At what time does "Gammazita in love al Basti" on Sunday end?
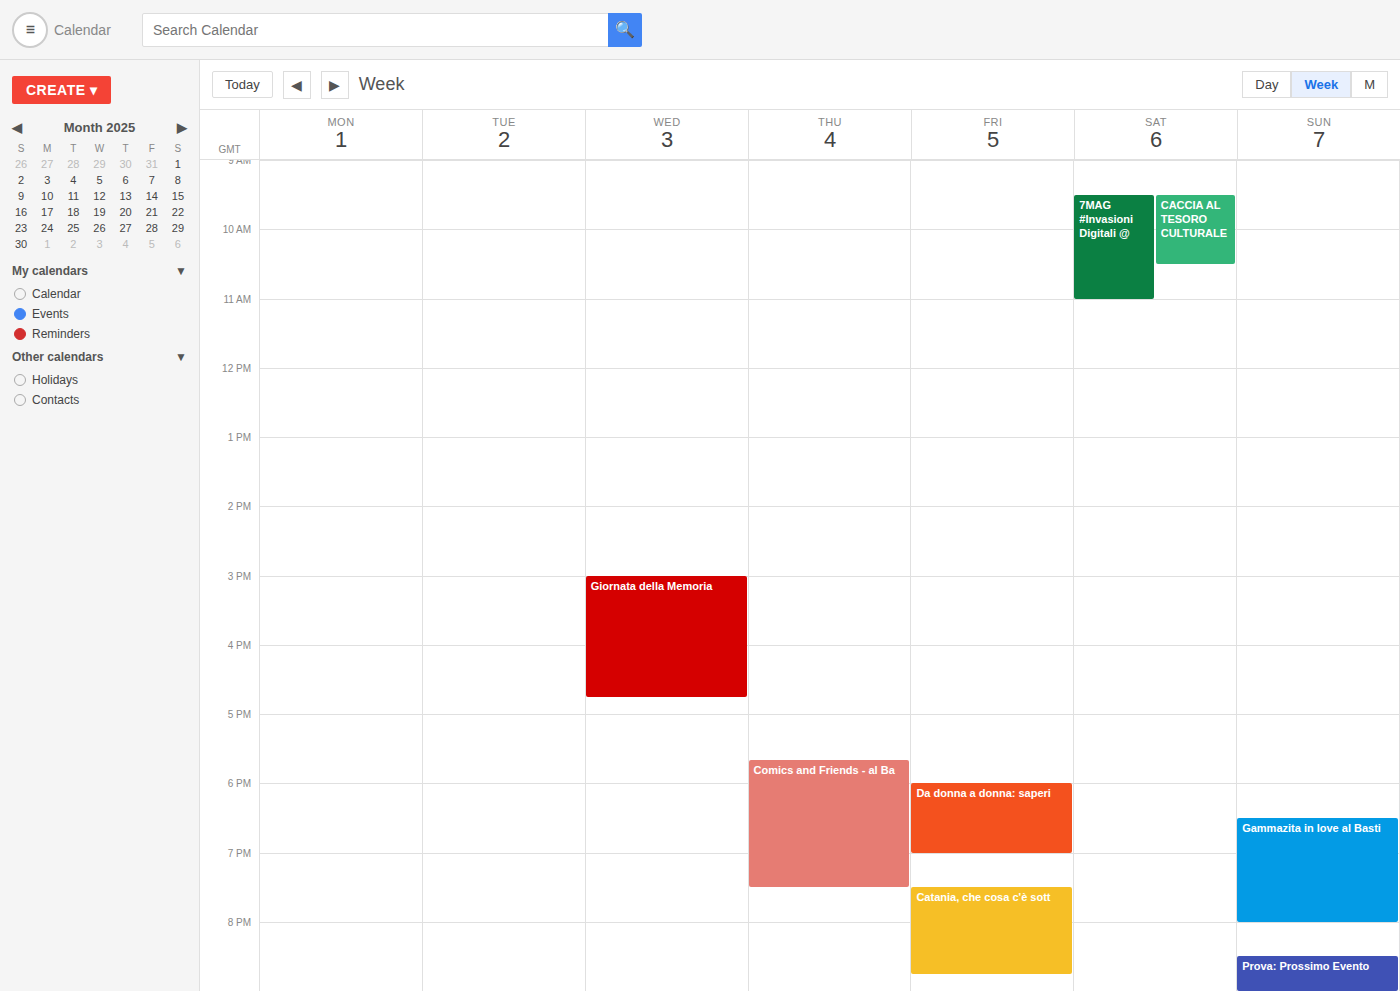
8:00 PM